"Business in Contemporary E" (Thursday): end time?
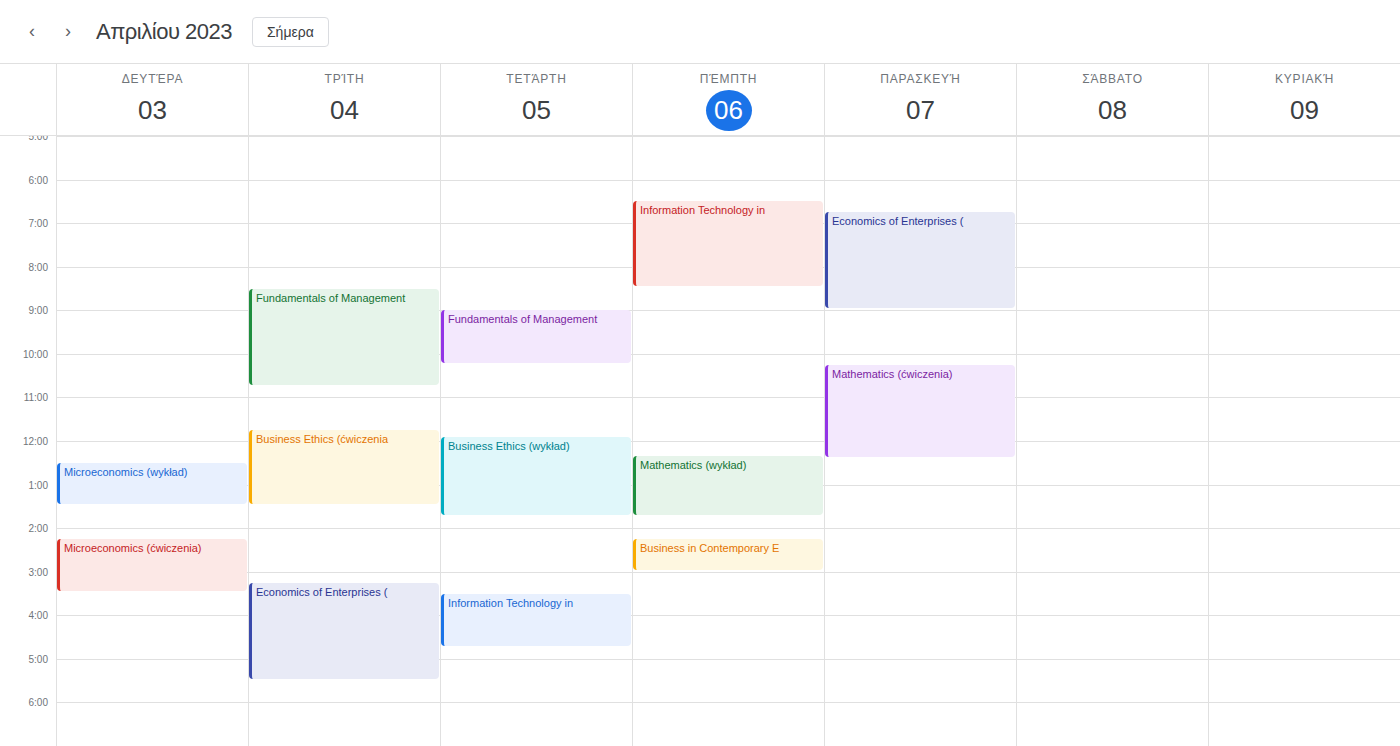
3:00 PM